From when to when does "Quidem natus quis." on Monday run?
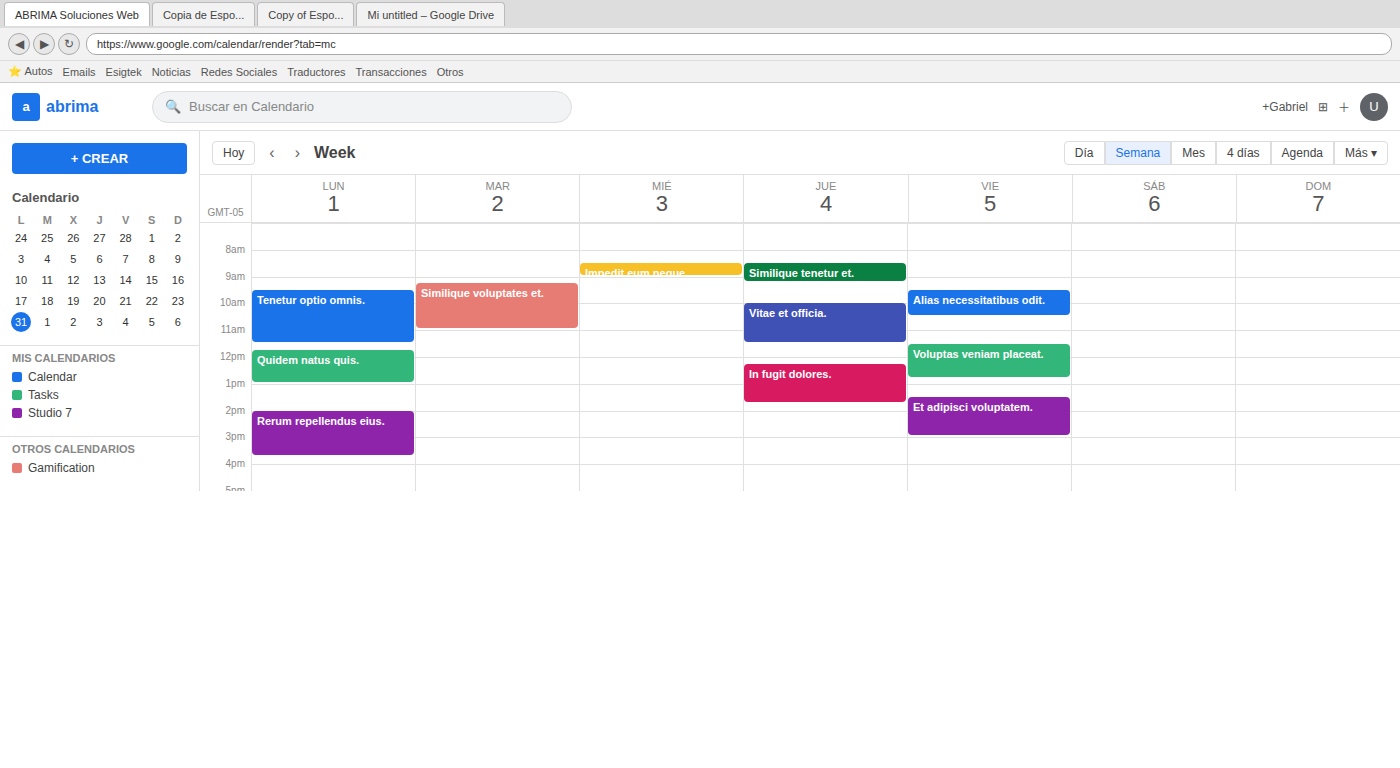
11:45 AM to 1:00 PM